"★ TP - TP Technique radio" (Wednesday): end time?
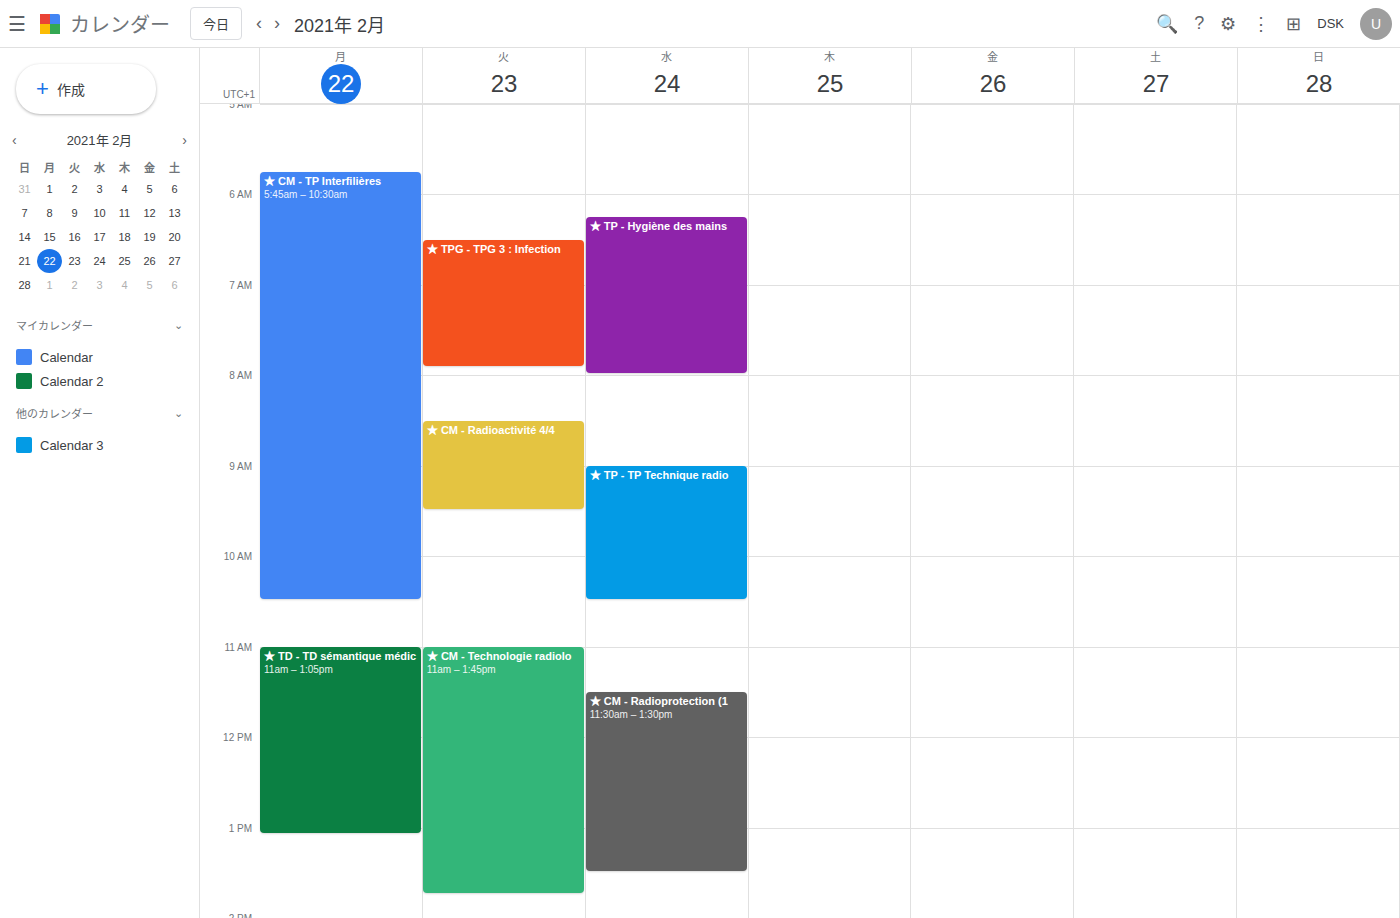
10:30 AM